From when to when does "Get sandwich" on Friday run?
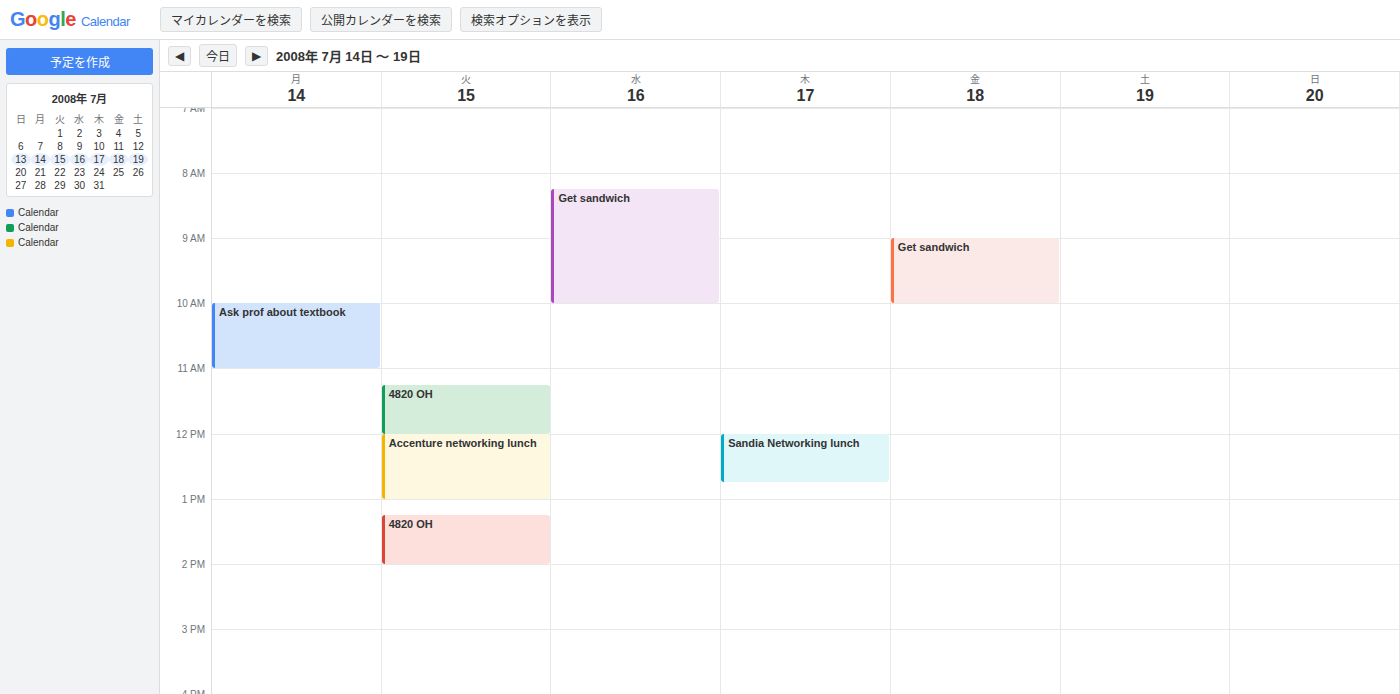
09:00 to 10:00